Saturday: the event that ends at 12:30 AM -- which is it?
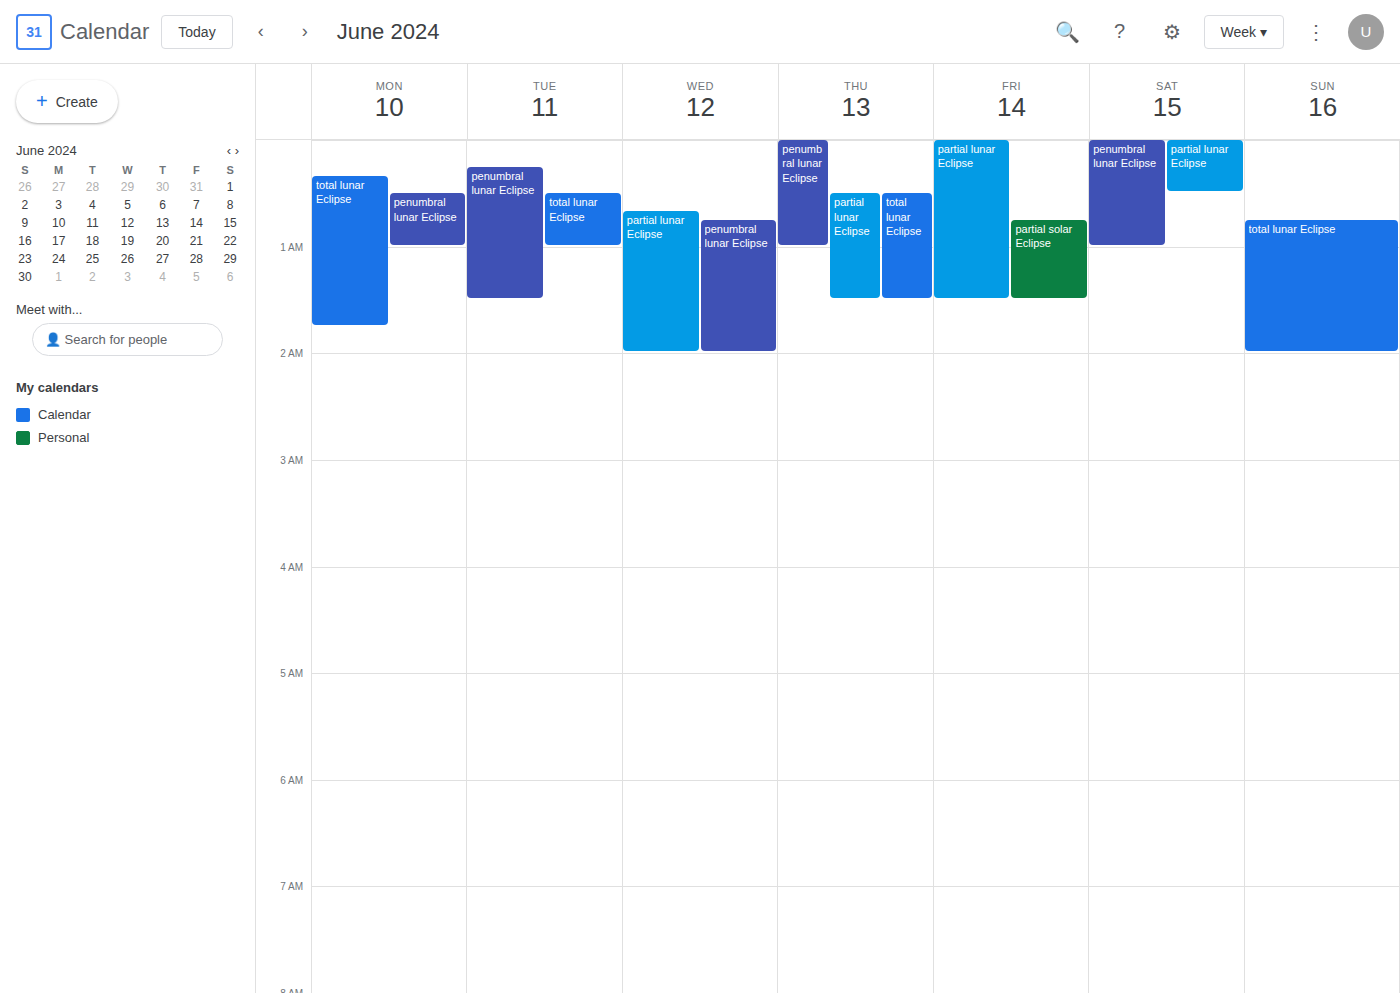
"partial lunar Eclipse"